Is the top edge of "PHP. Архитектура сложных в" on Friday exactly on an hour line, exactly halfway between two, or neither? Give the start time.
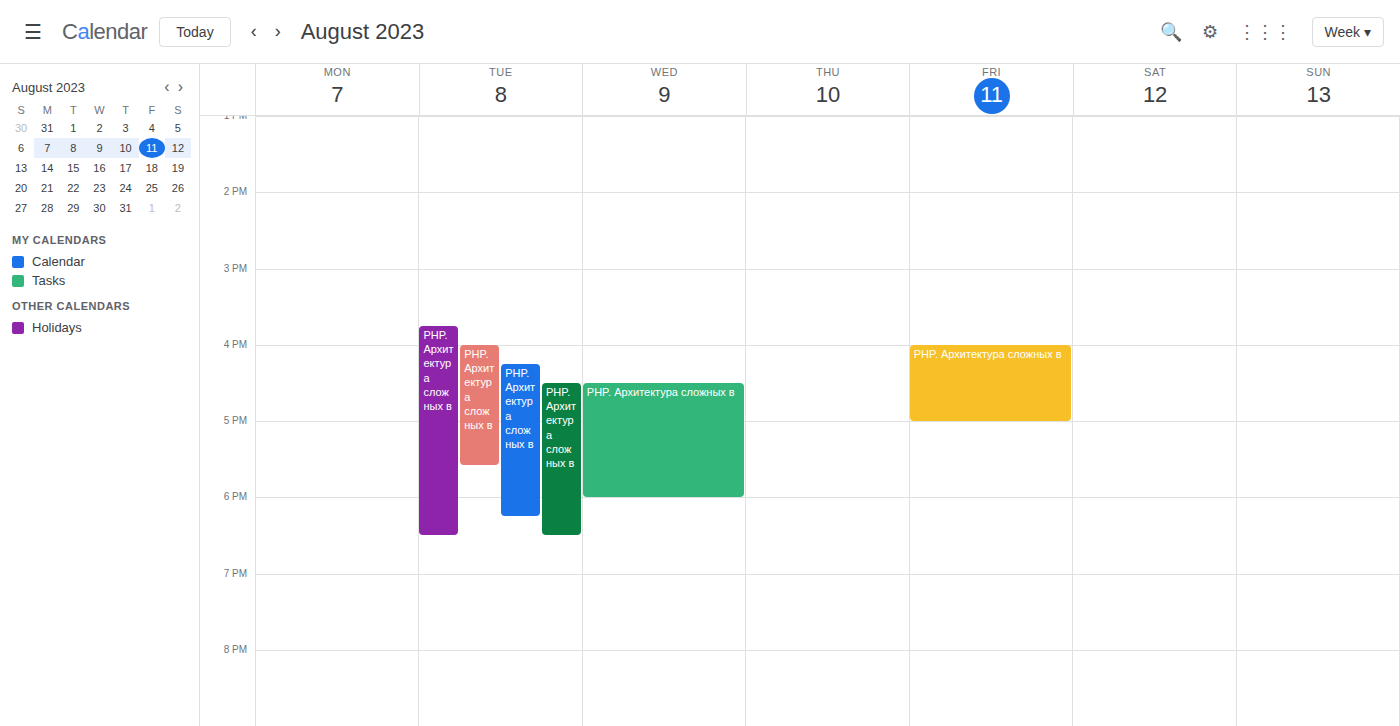
4:00 PM -- exactly on the 4 PM line.